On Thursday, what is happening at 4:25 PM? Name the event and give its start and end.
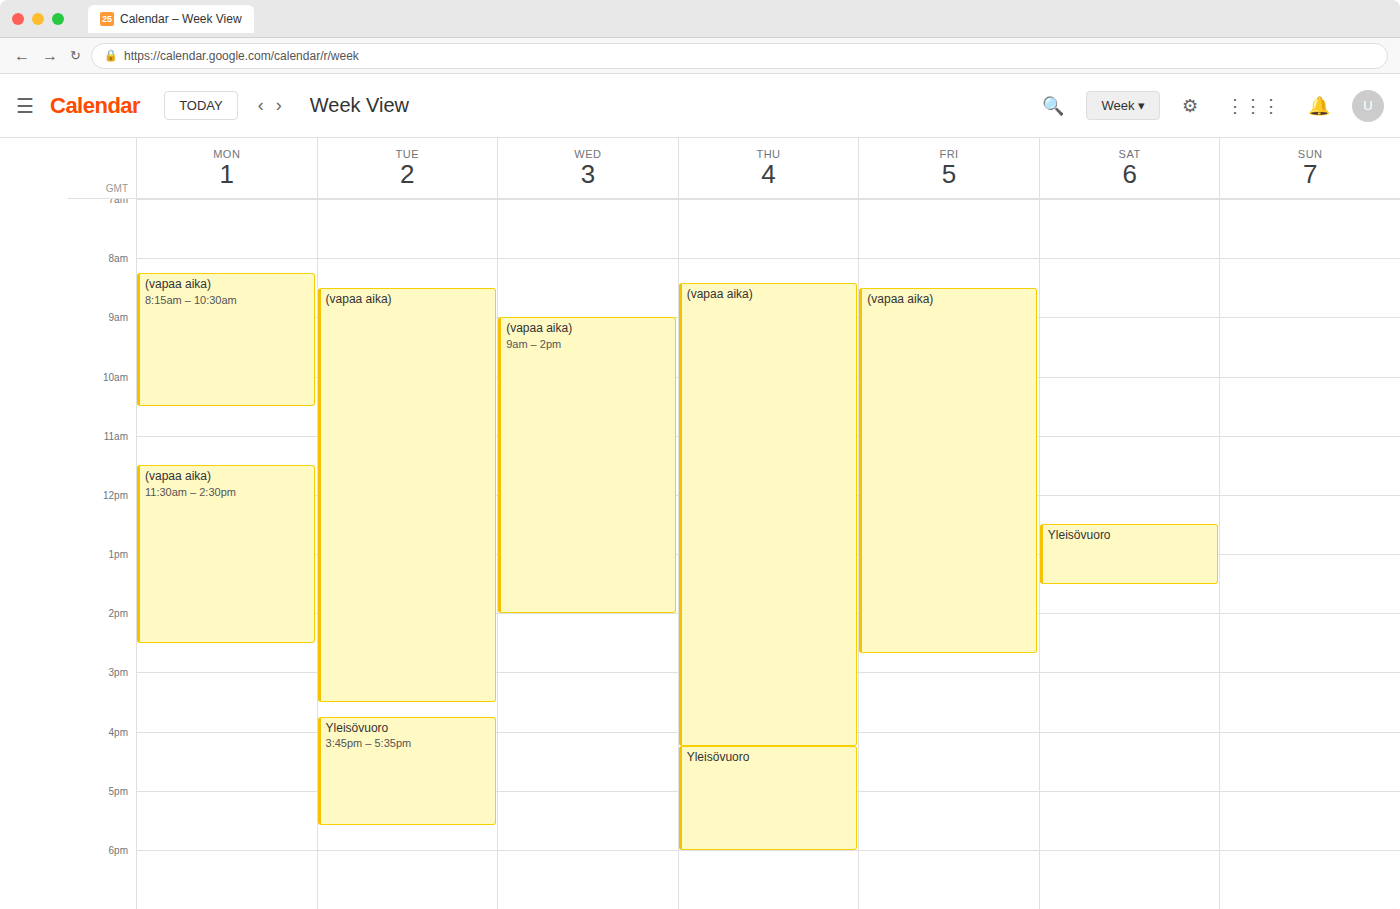
"Yleisövuoro", 4:15 PM to 6:00 PM